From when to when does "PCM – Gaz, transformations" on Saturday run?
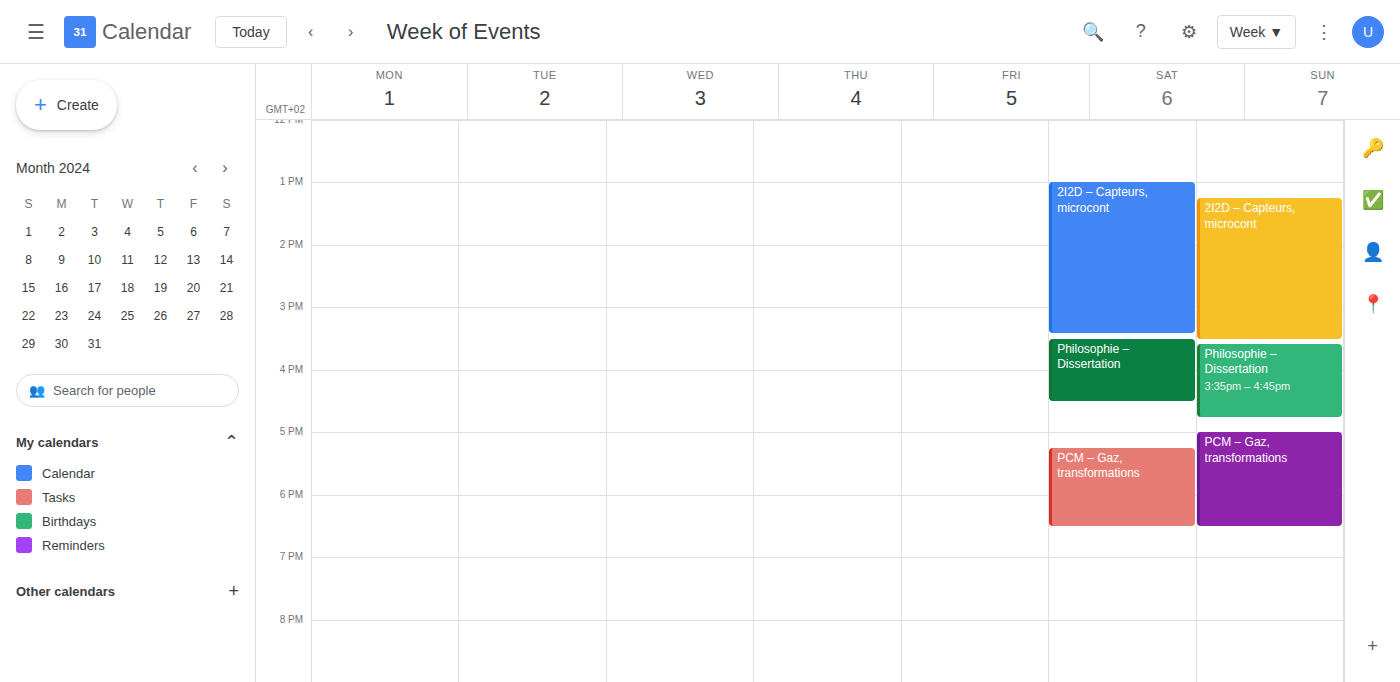
5:15 PM to 6:30 PM